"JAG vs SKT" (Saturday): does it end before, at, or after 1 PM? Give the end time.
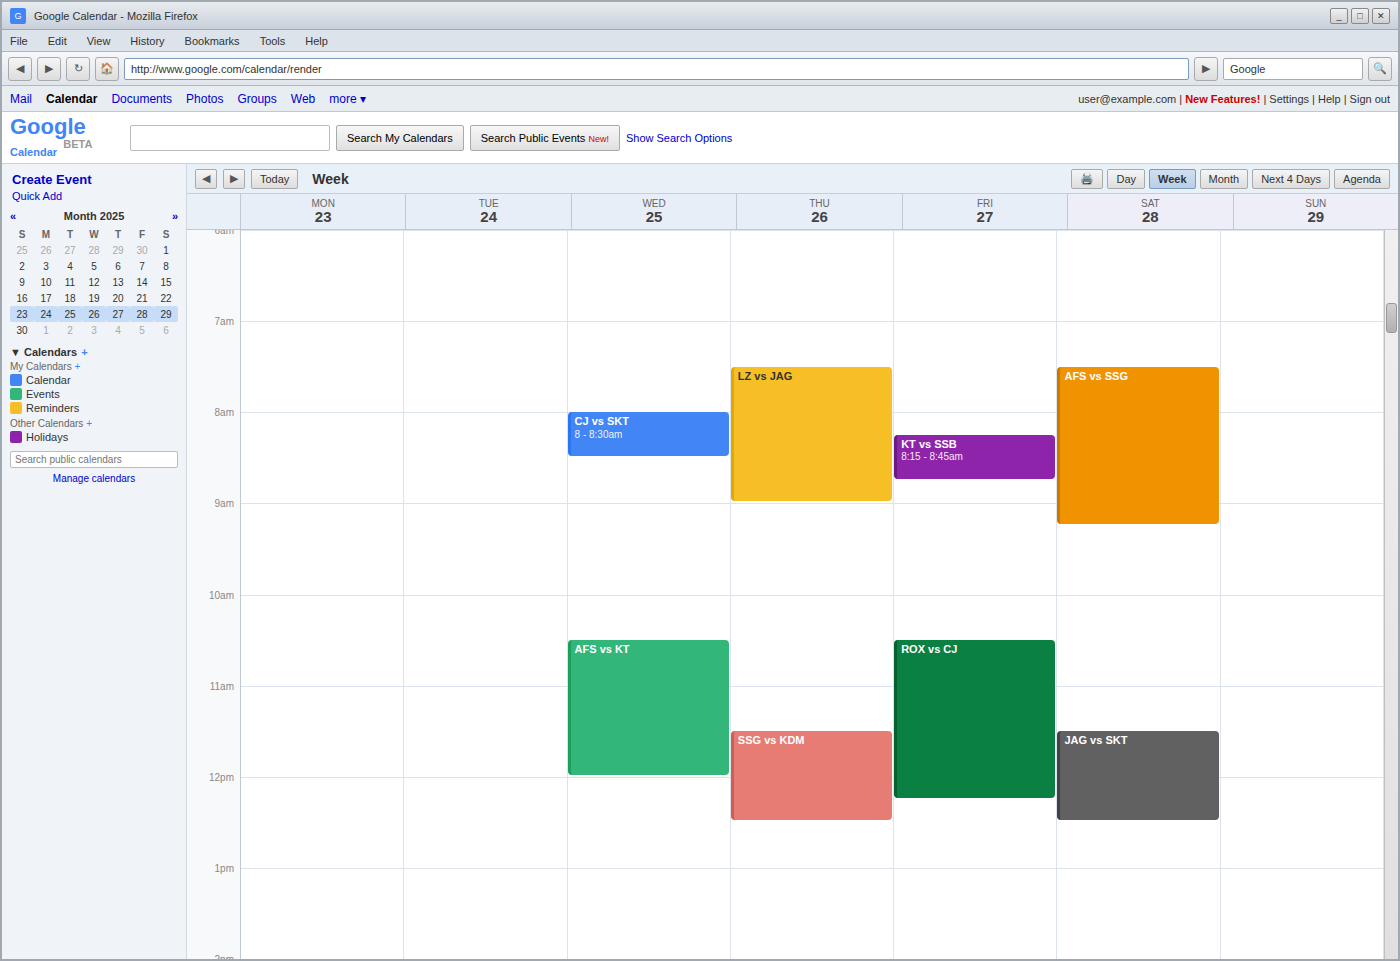
12:30 PM -- before 1 PM, 30 minutes above the 1 PM line.